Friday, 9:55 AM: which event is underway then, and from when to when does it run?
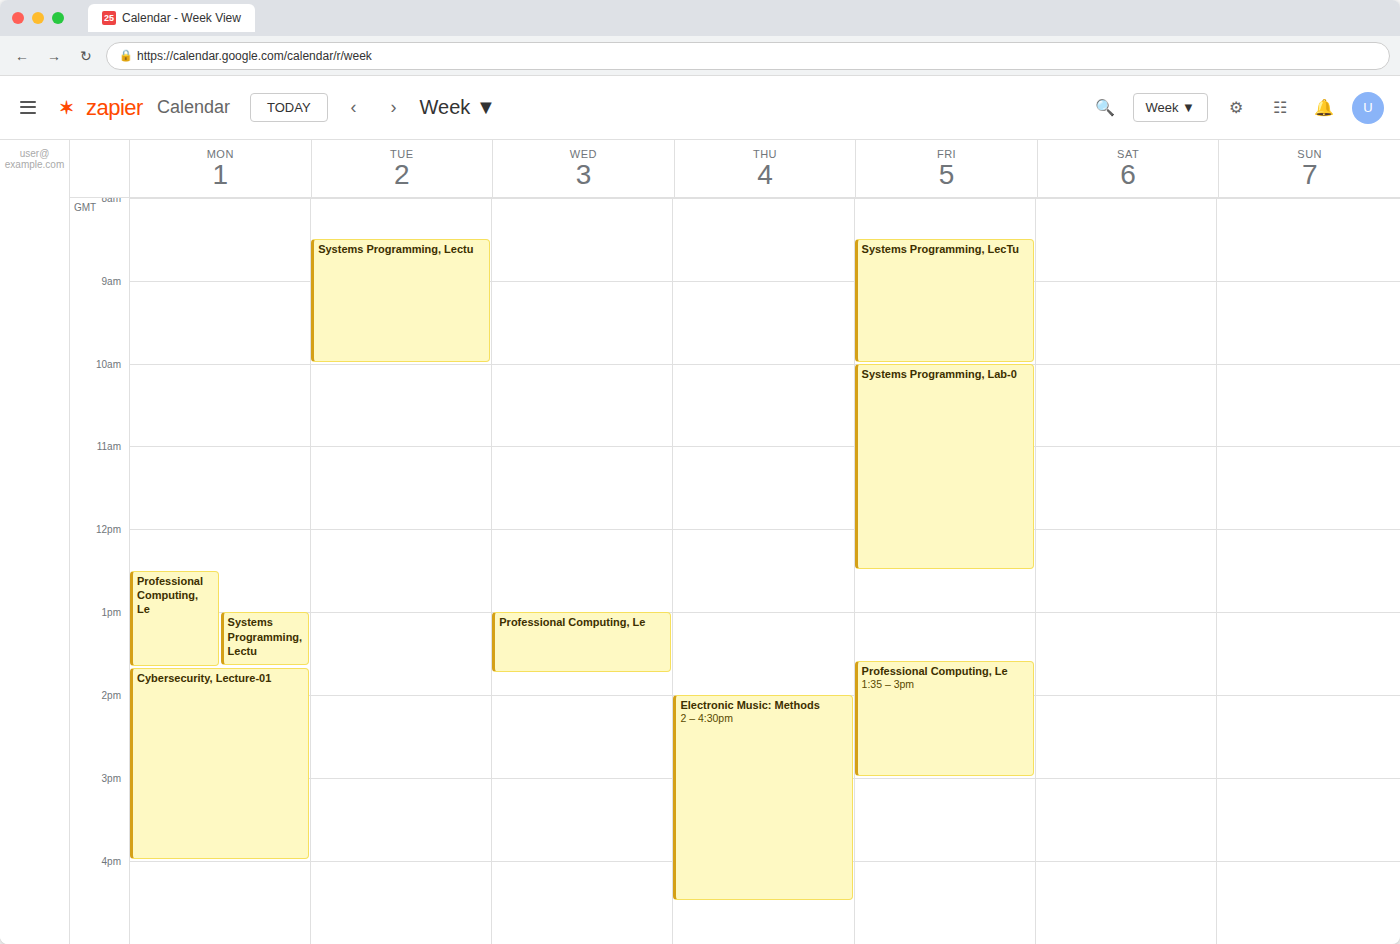
"Systems Programming, LecTu", 8:30 AM to 10:00 AM